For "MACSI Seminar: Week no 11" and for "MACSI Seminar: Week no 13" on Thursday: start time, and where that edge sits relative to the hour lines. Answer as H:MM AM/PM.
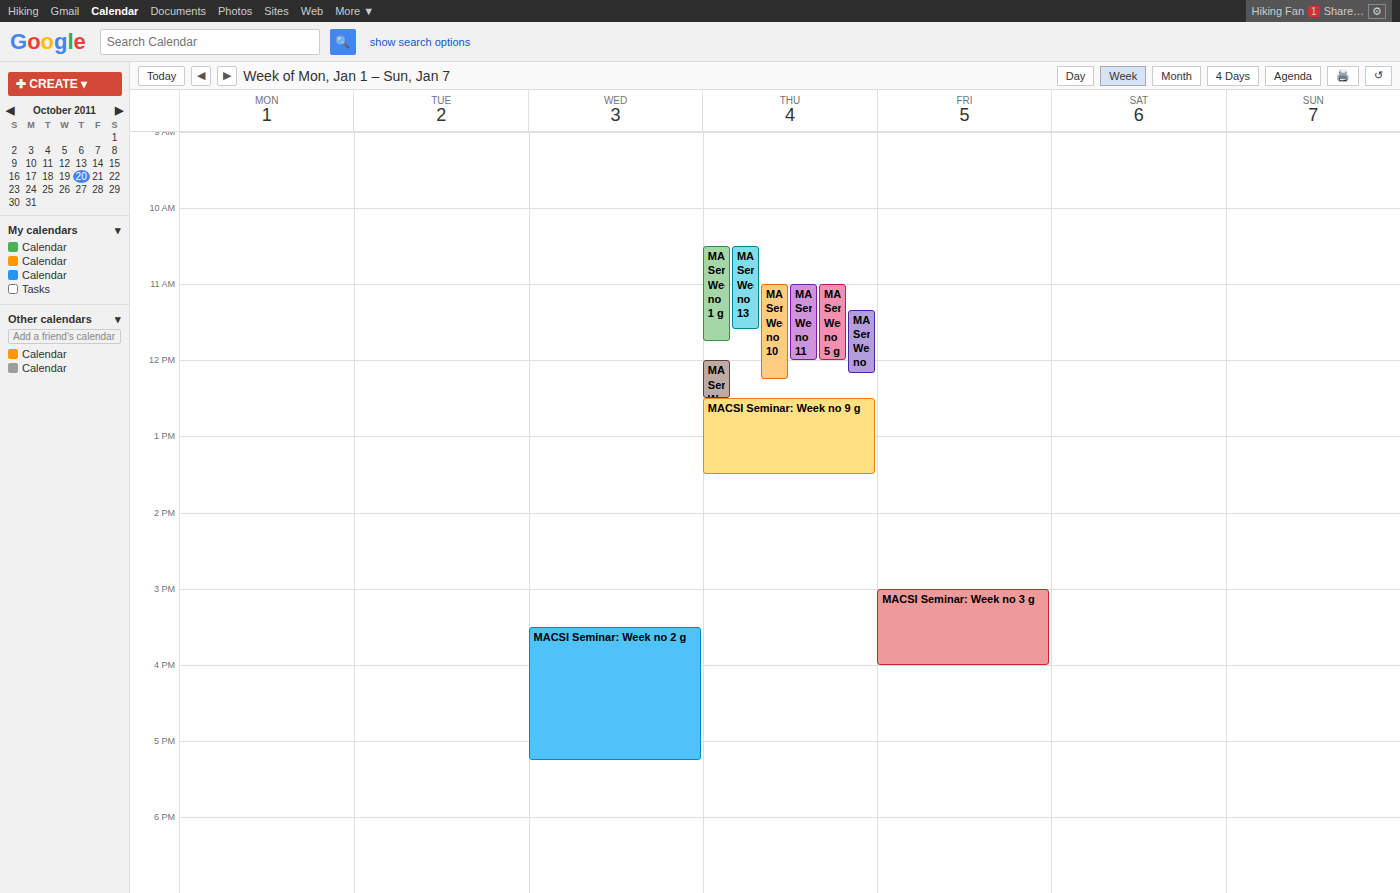
"MACSI Seminar: Week no 11": 11:00 AM, exactly on the 11 AM line. "MACSI Seminar: Week no 13": 10:30 AM, halfway between the 10 AM and 11 AM lines.